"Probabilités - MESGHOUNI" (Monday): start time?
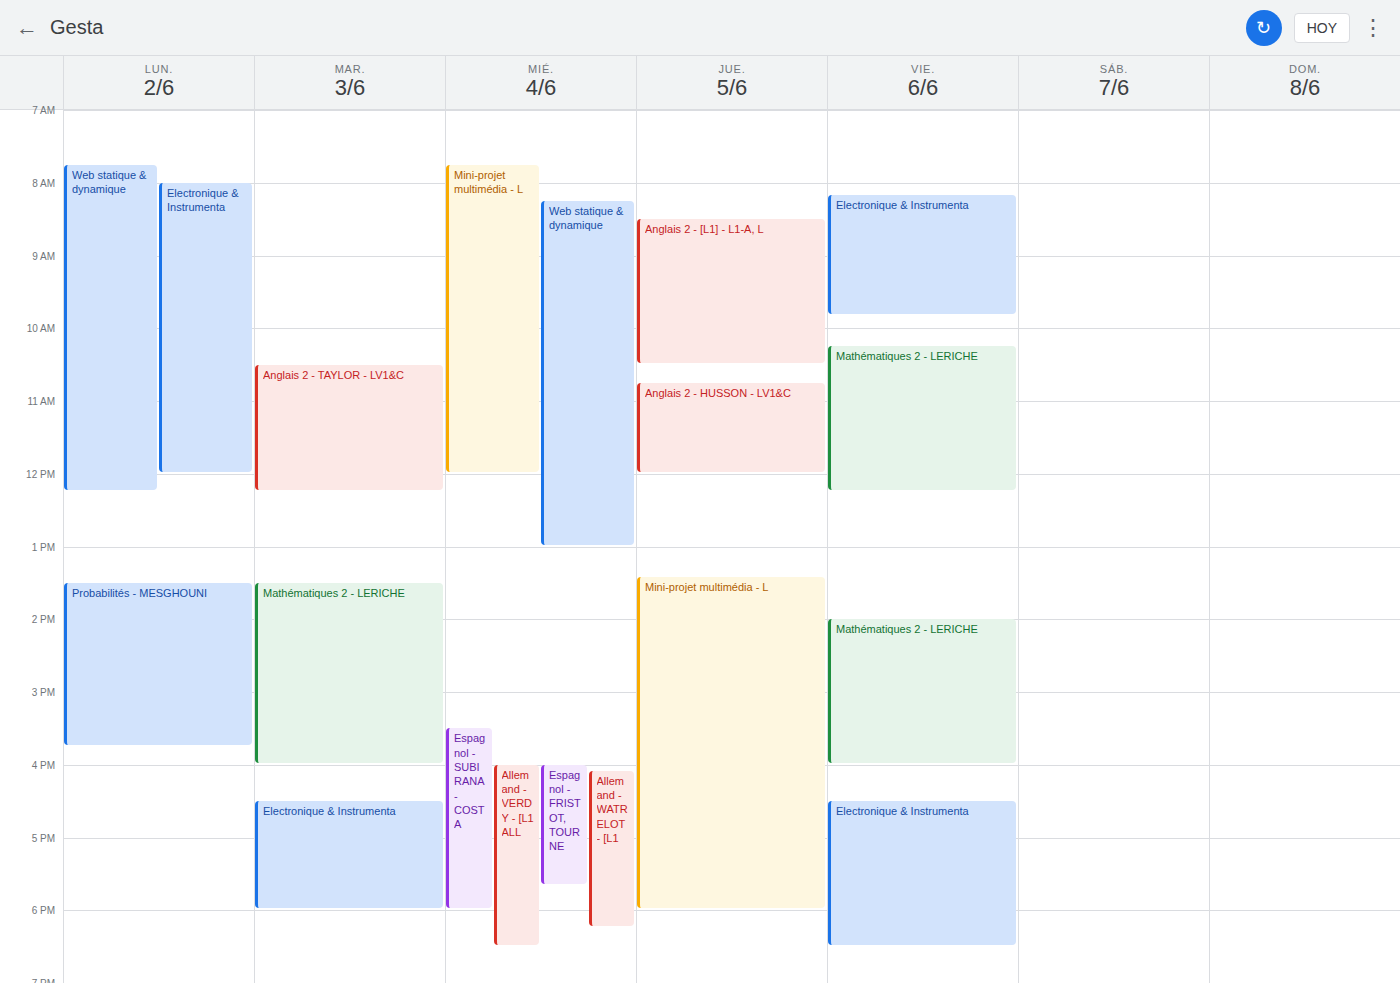
1:30 PM